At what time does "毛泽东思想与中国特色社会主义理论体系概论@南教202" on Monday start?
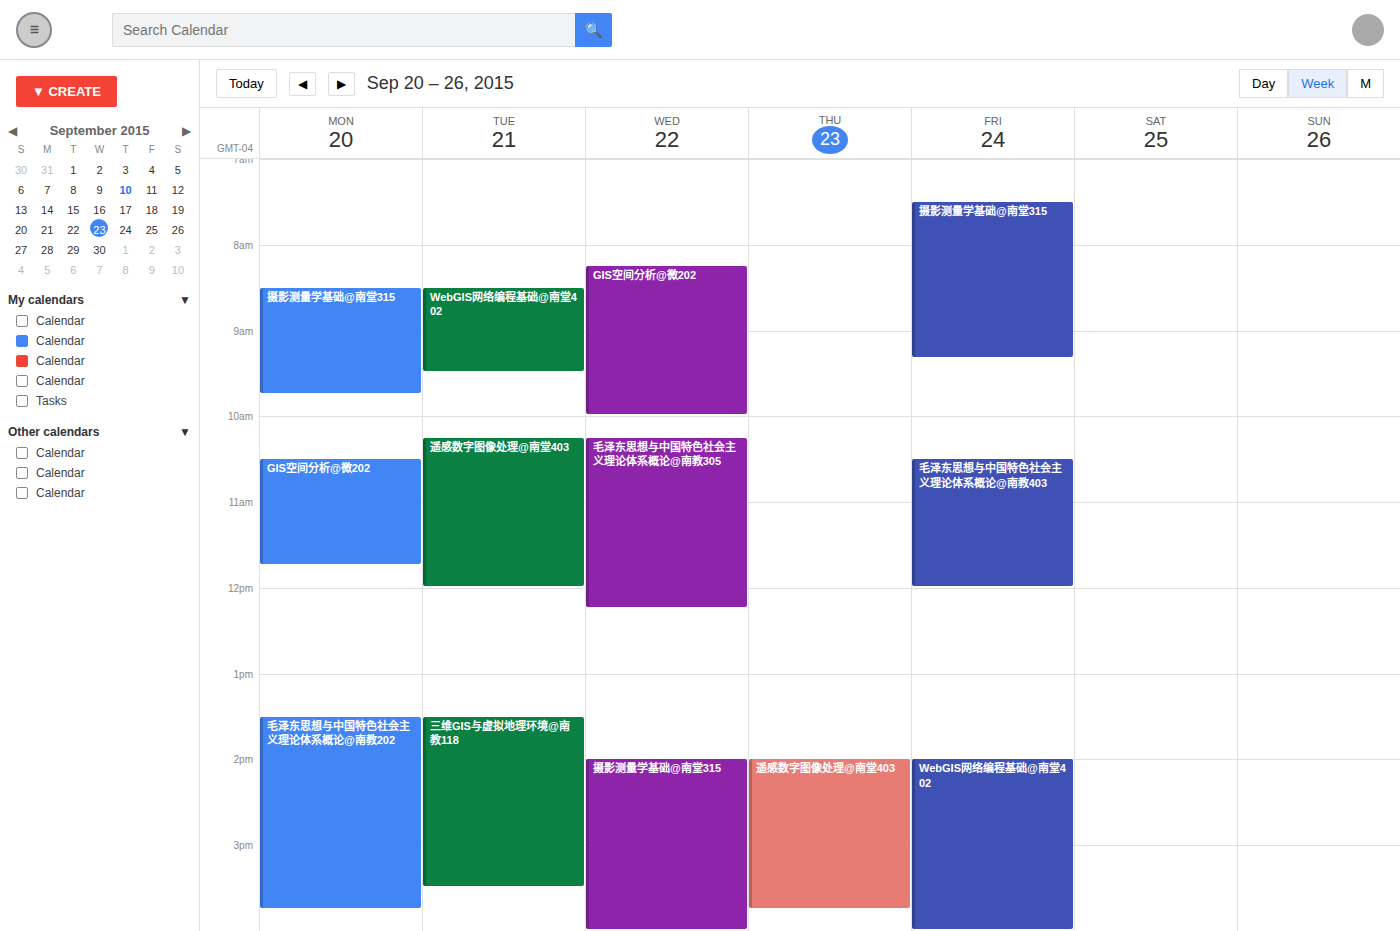
1:30 PM